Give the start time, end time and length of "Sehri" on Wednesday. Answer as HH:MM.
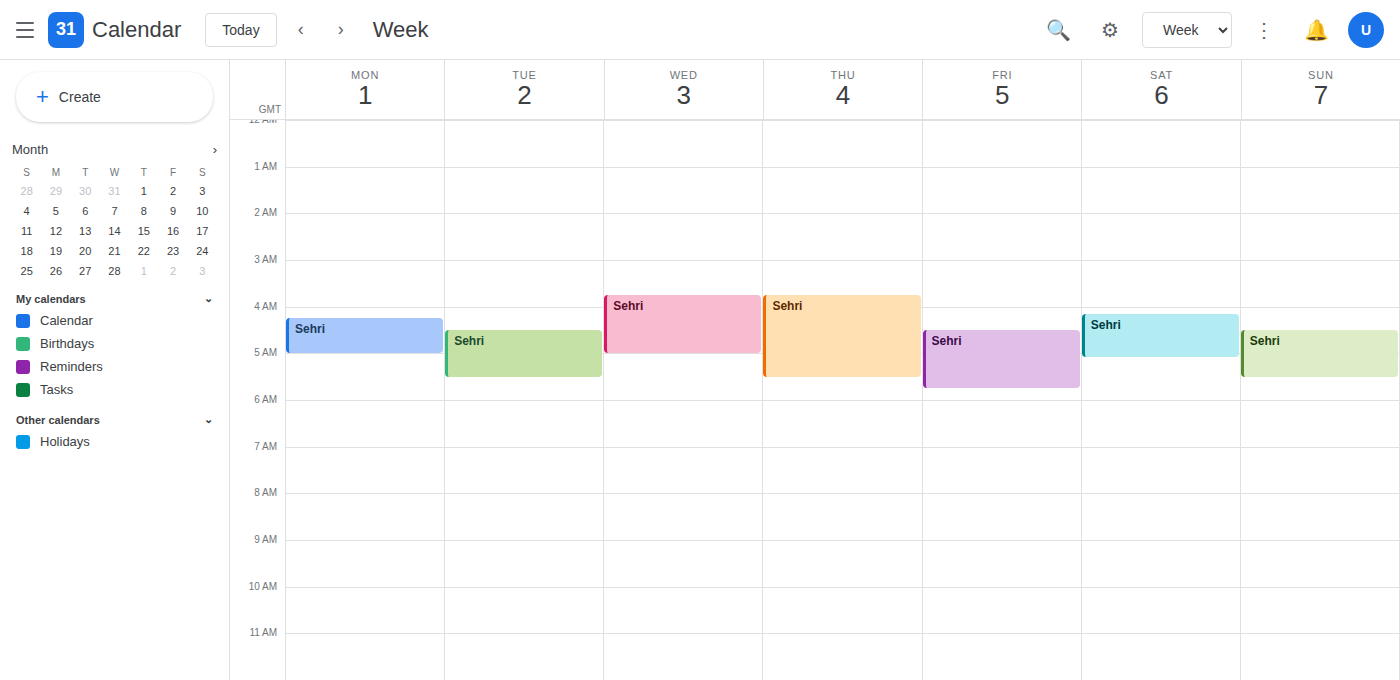
03:45 to 05:00, 1 hour 15 minutes